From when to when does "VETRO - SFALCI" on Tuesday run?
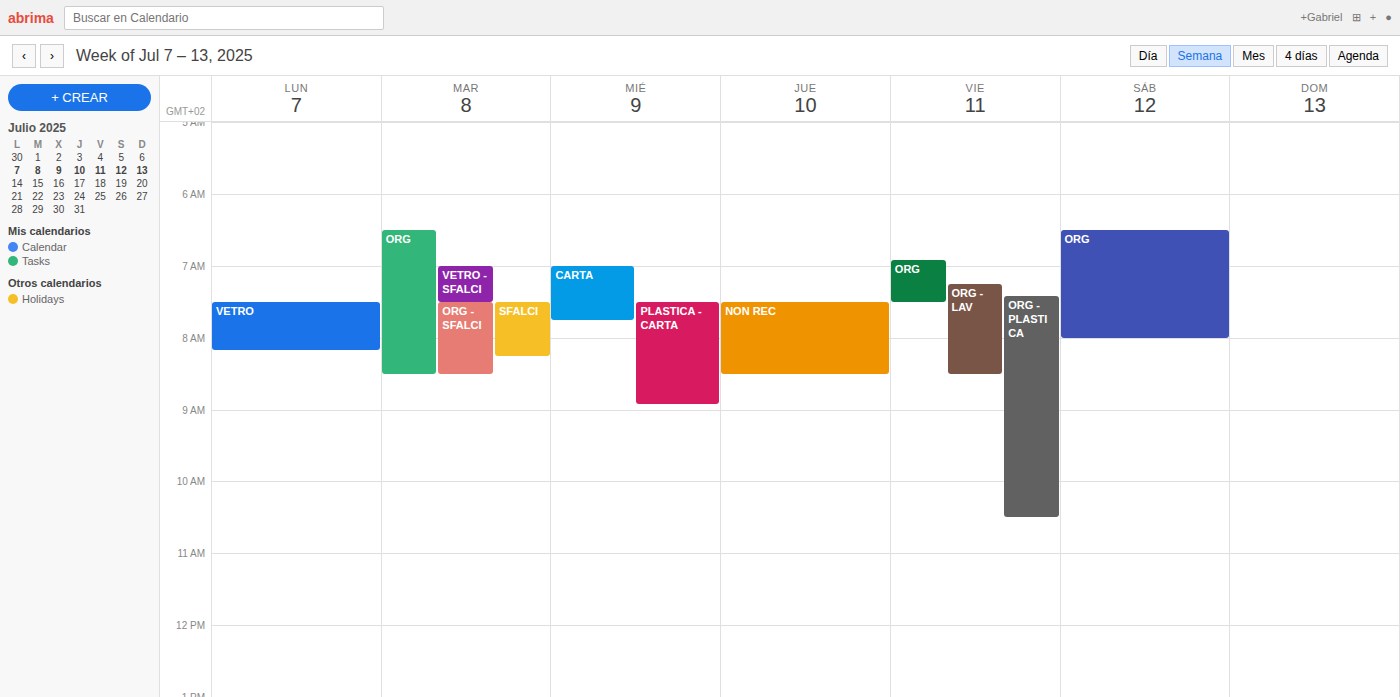
7:00 AM to 7:30 AM